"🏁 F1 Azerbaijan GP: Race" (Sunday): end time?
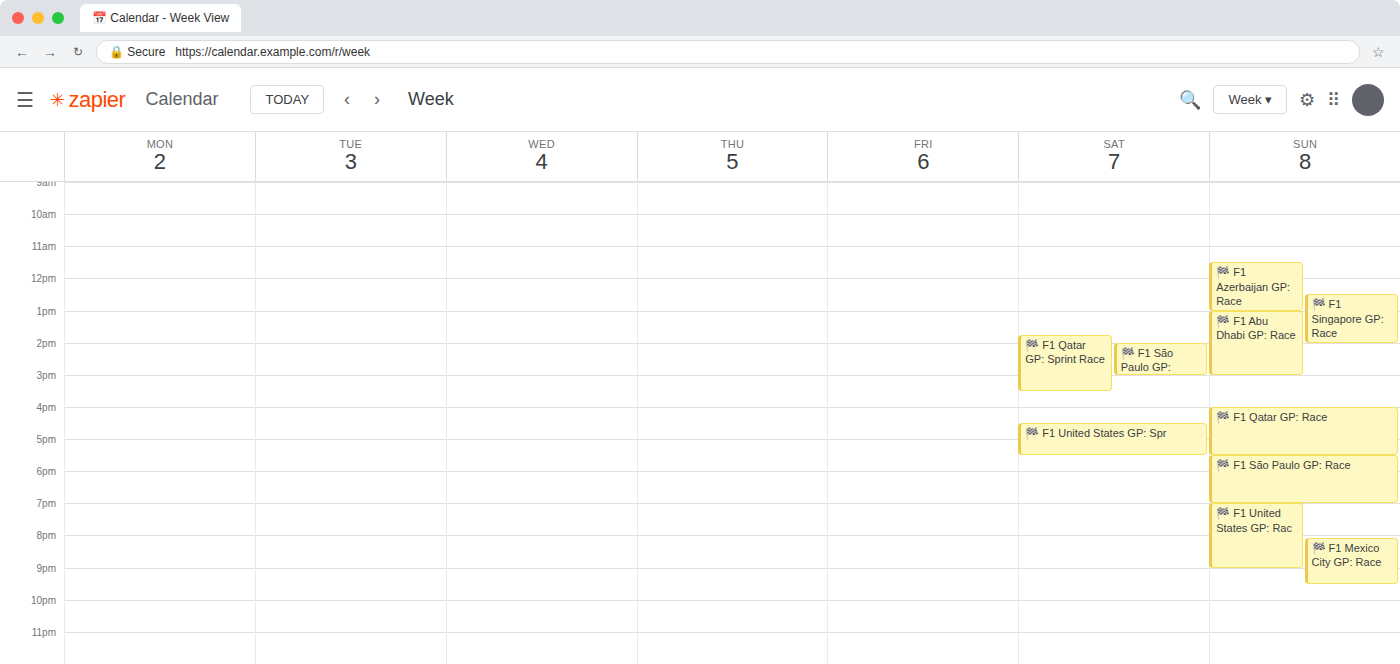
1:00 PM